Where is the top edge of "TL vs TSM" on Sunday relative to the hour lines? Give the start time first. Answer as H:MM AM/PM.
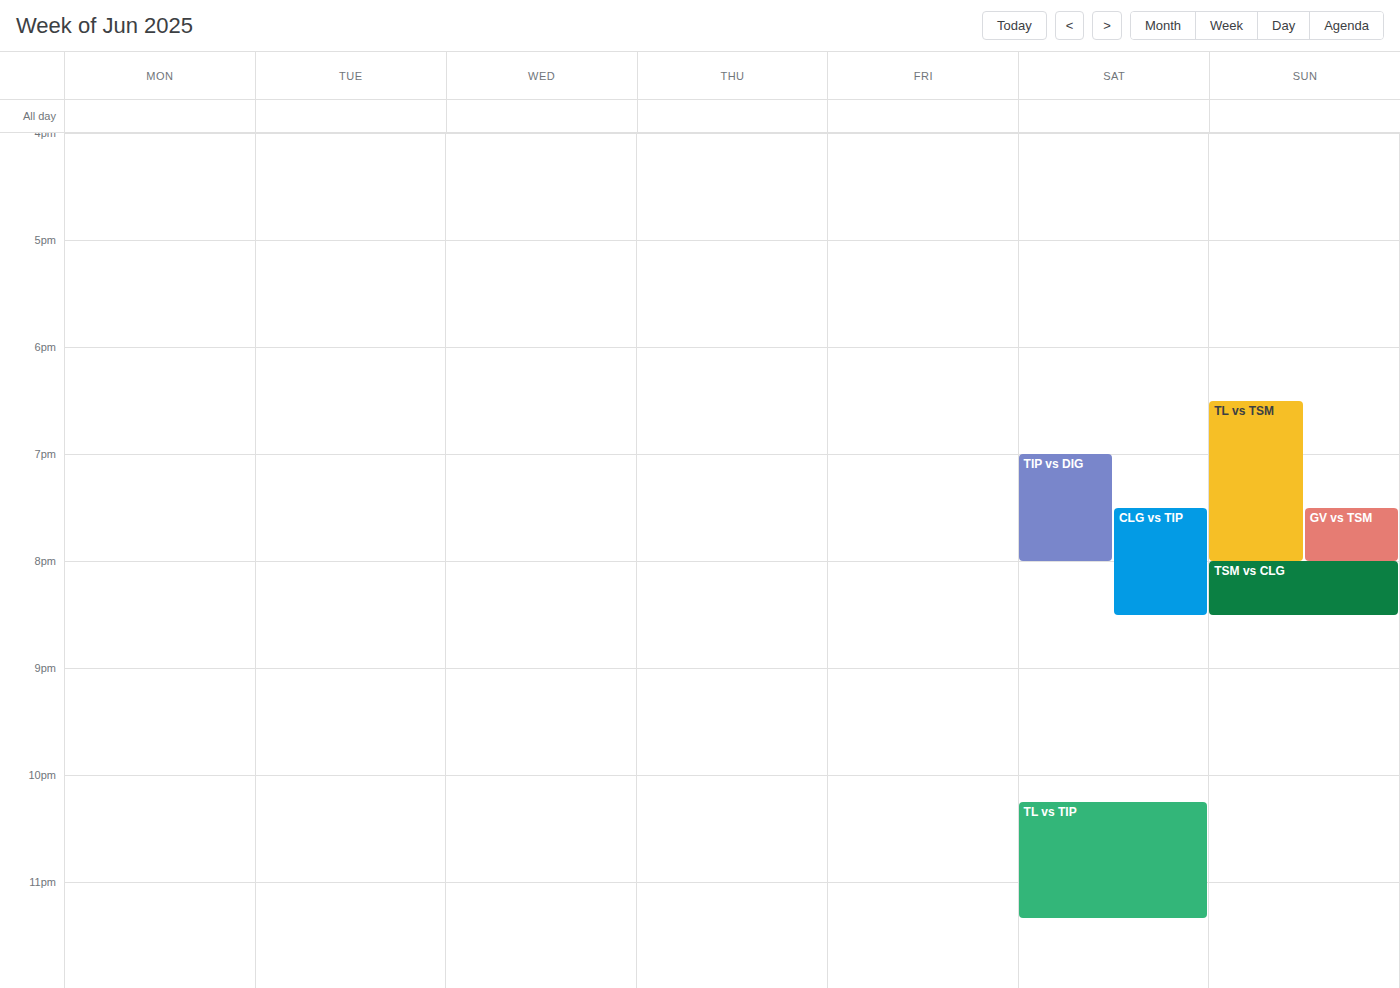
6:30 PM -- halfway between the 6 PM and 7 PM lines.